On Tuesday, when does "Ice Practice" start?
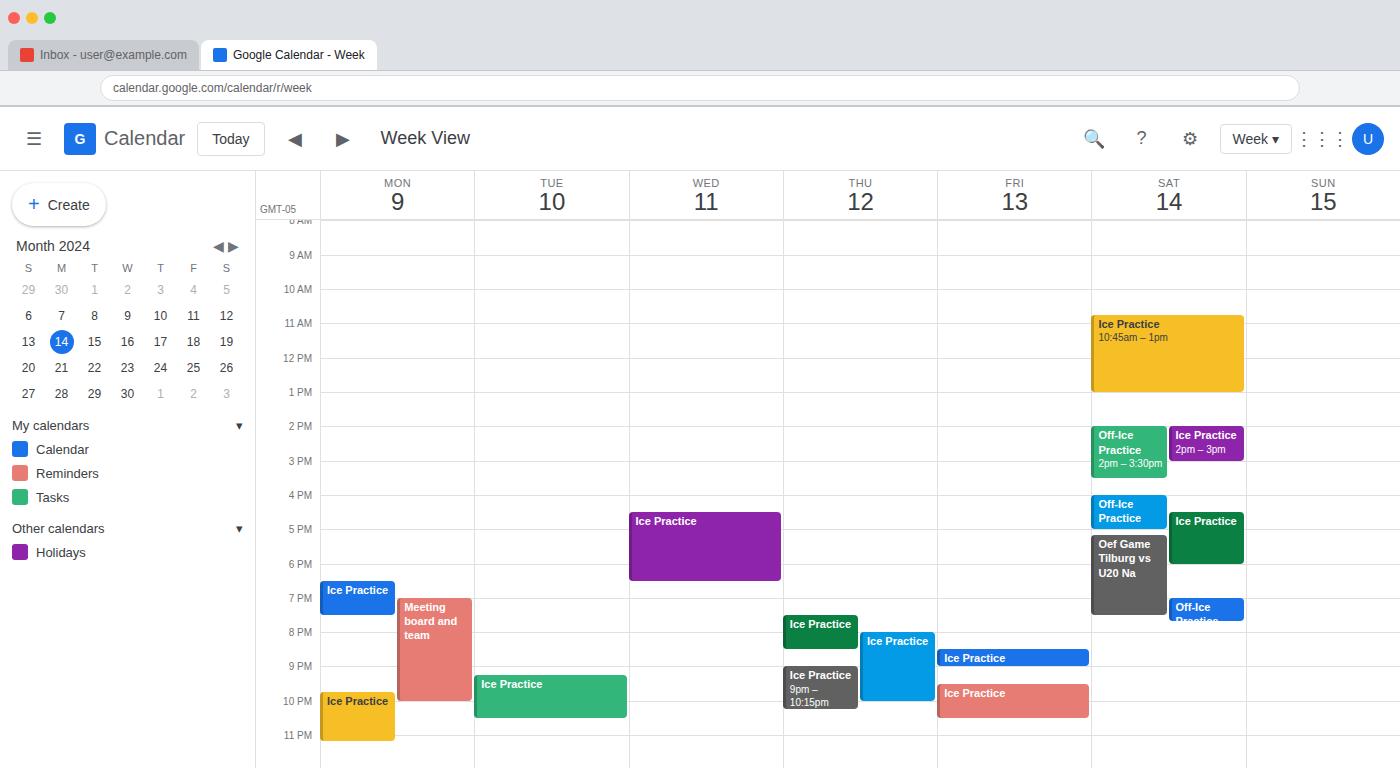
9:15 PM